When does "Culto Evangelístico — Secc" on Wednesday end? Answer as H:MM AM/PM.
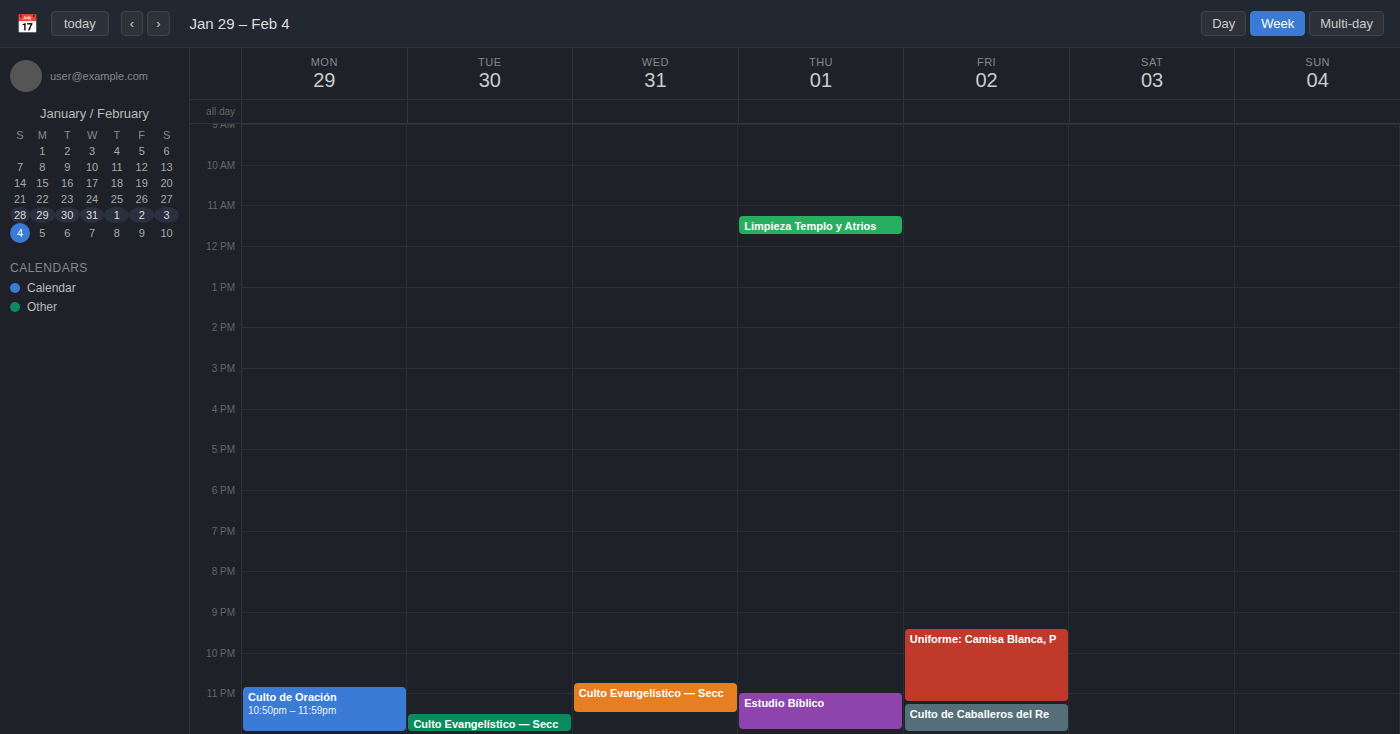
11:30 PM